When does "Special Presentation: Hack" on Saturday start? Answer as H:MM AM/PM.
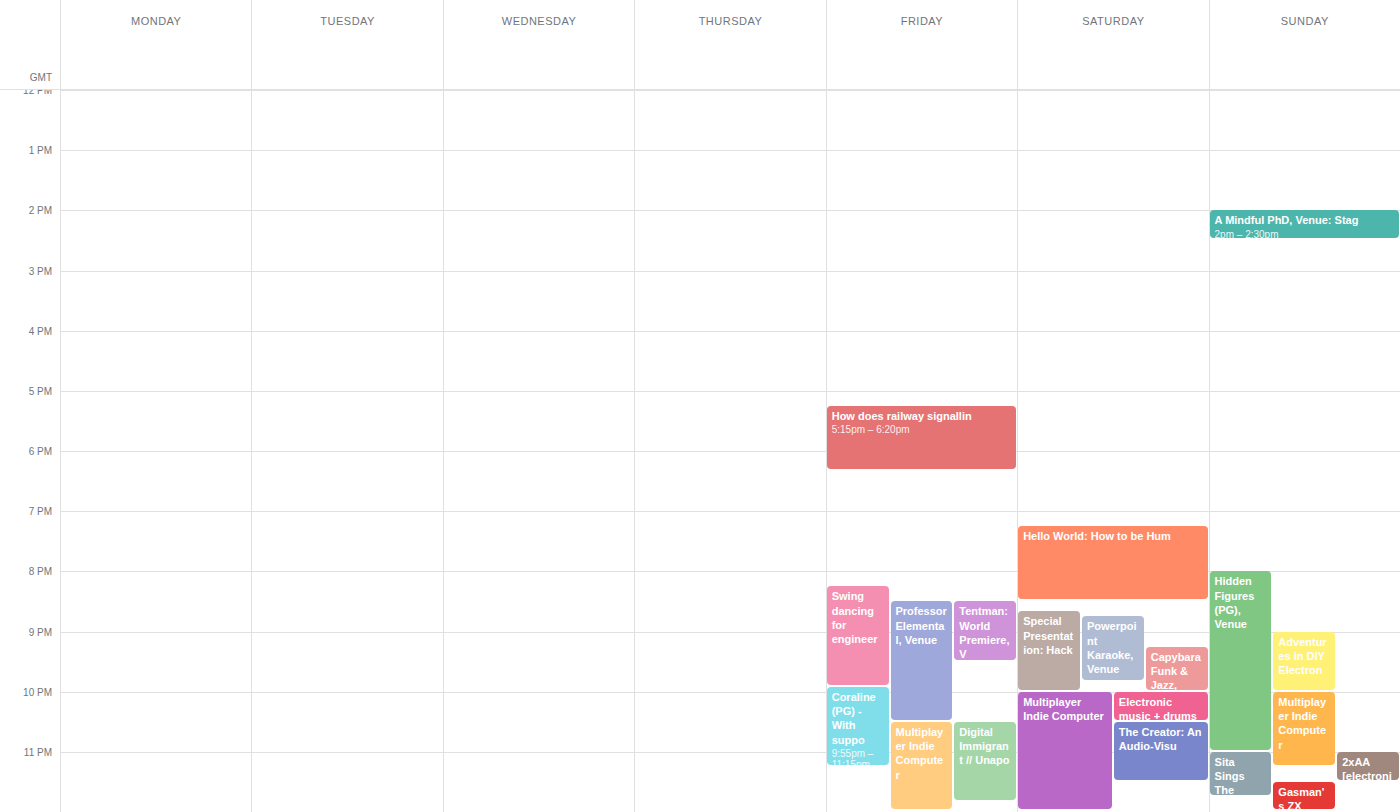
8:40 PM